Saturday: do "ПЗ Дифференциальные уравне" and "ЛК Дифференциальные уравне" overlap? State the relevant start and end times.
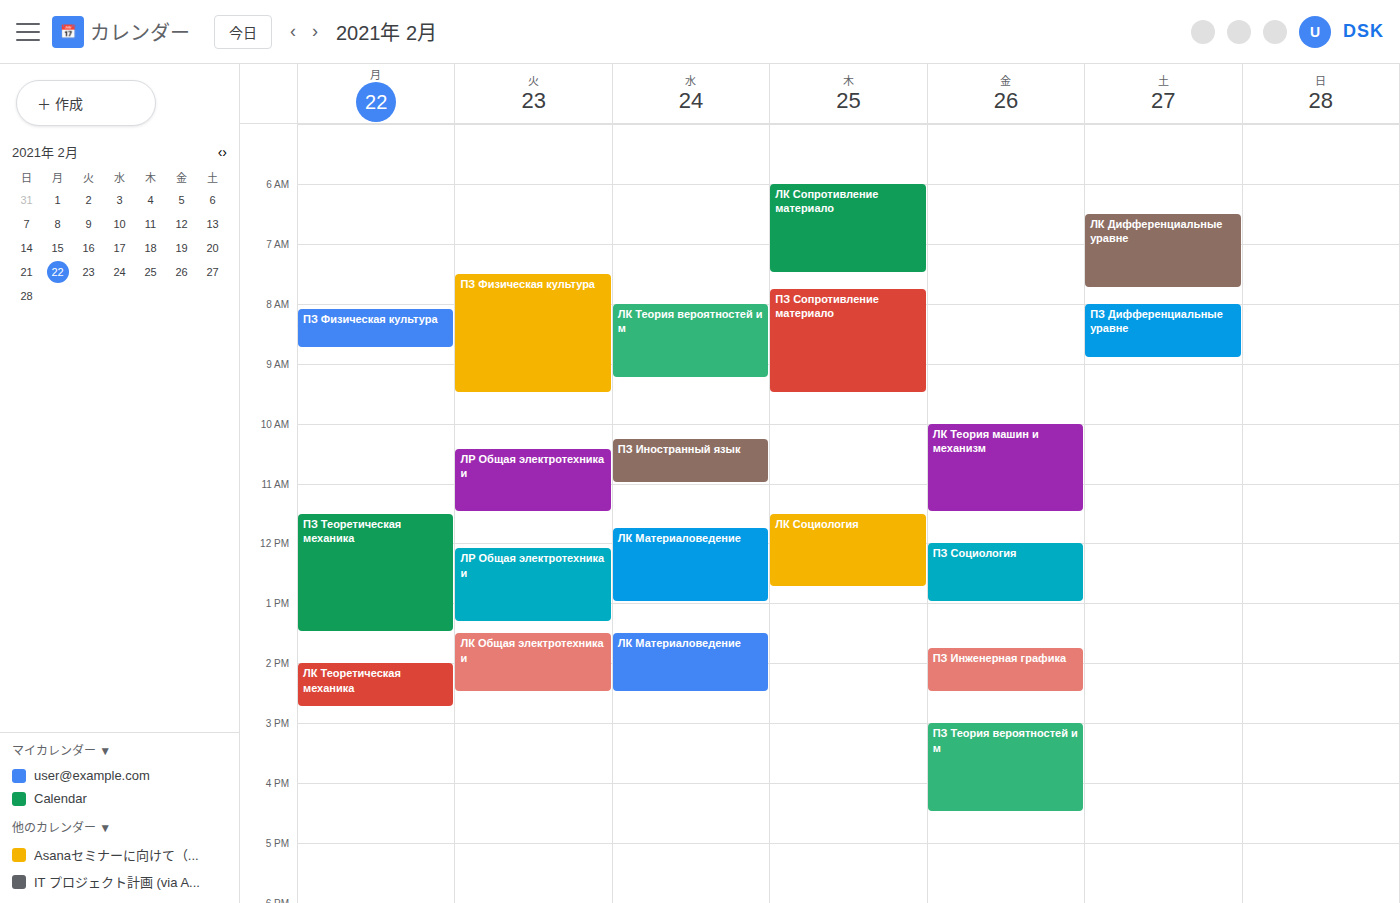
"ЛК Дифференциальные уравне" ends at 7:45 AM and "ПЗ Дифференциальные уравне" starts at 8:00 AM -- no overlap.